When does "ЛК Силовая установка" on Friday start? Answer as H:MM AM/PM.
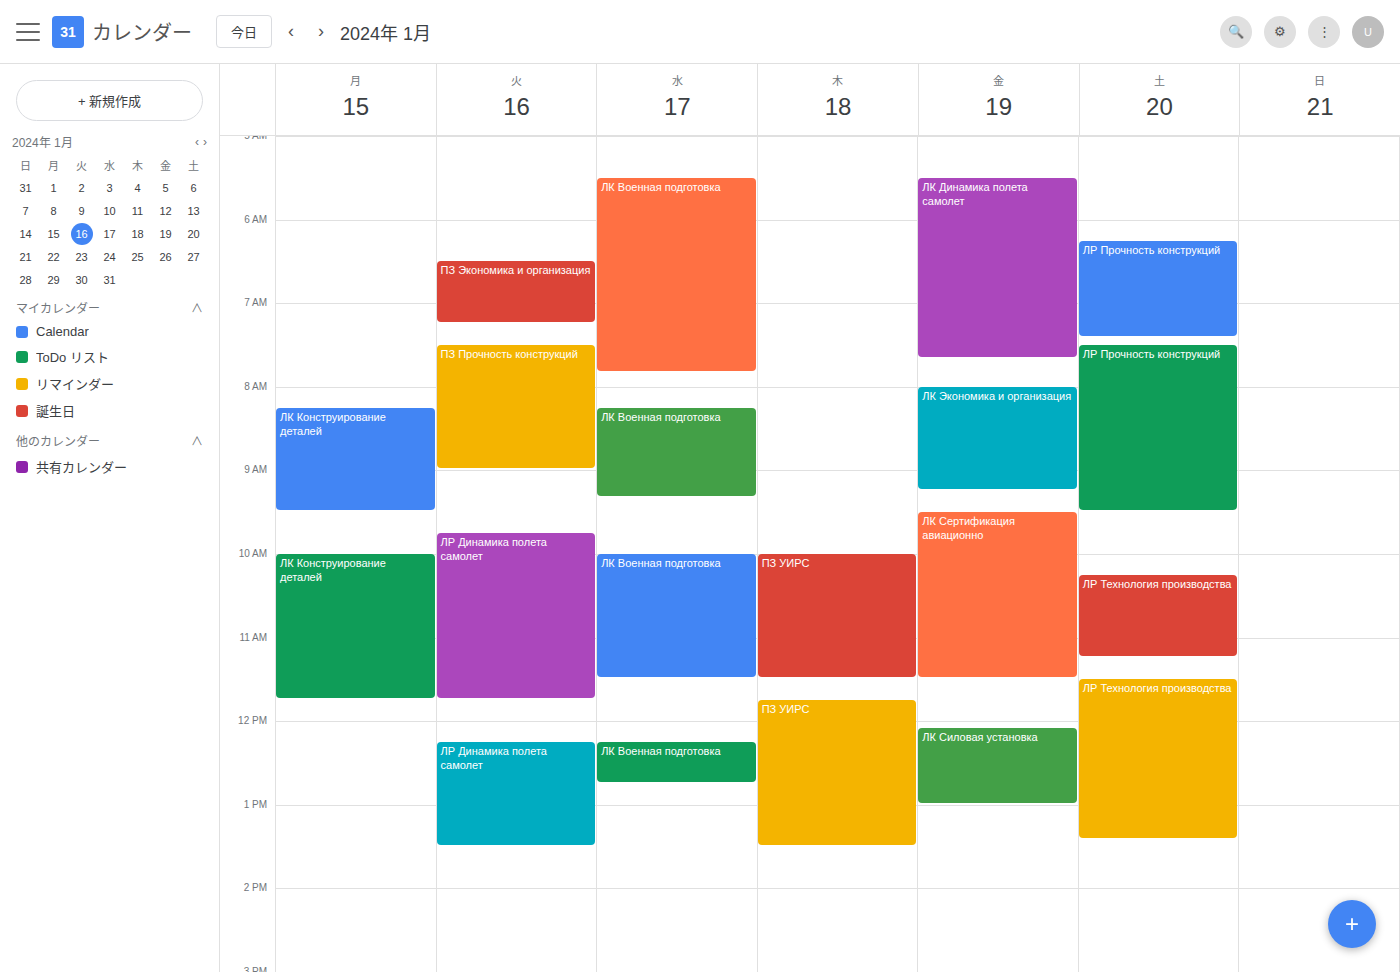
12:05 PM